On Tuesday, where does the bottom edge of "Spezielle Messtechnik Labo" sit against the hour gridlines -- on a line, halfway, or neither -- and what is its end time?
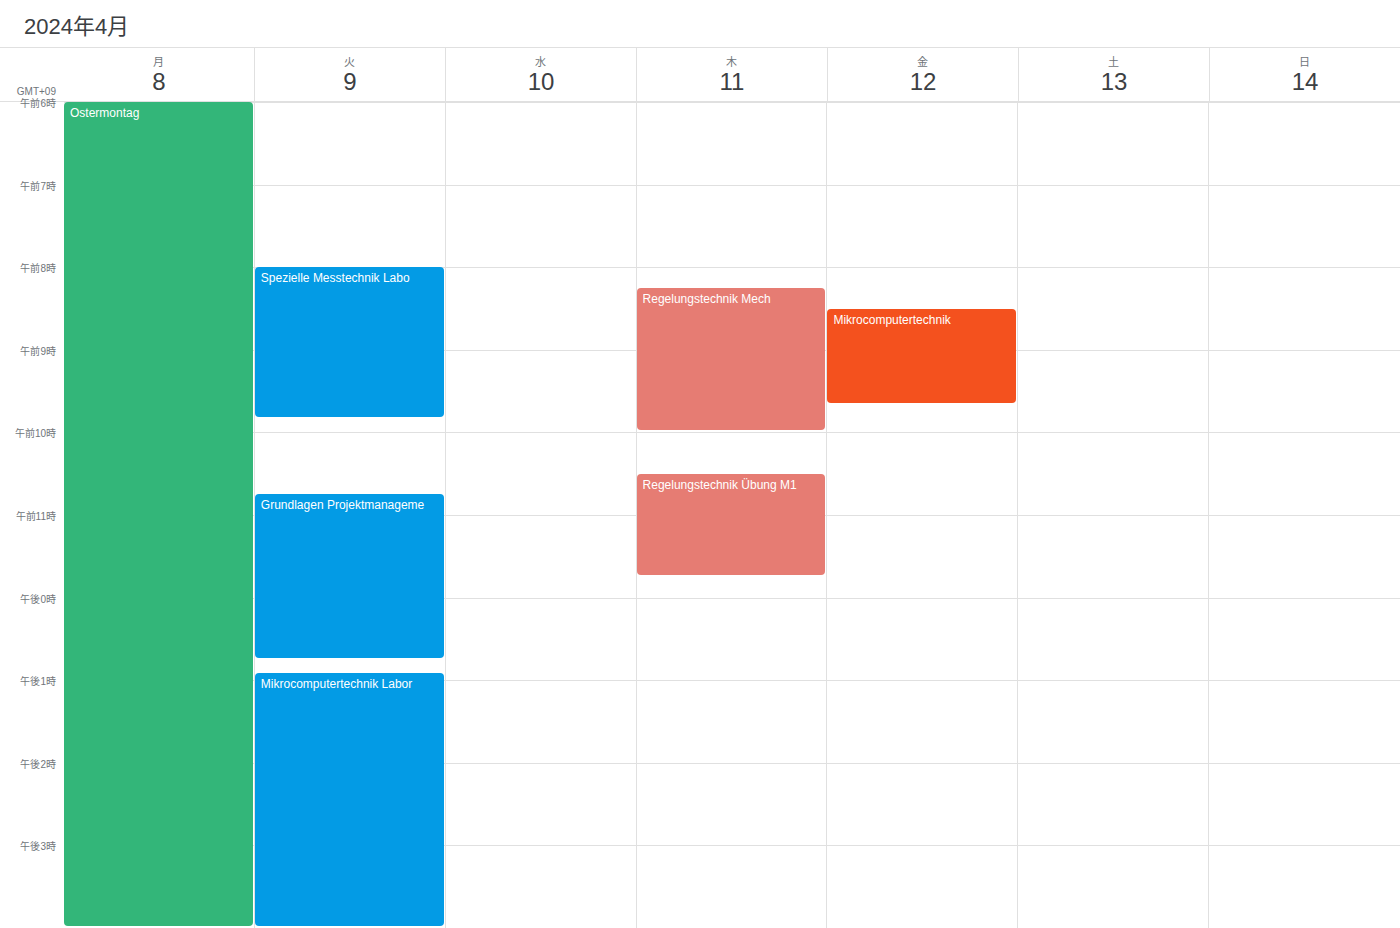
9:50 AM -- neither: 50 minutes below the 9 AM line and 10 minutes above the 10 AM line.